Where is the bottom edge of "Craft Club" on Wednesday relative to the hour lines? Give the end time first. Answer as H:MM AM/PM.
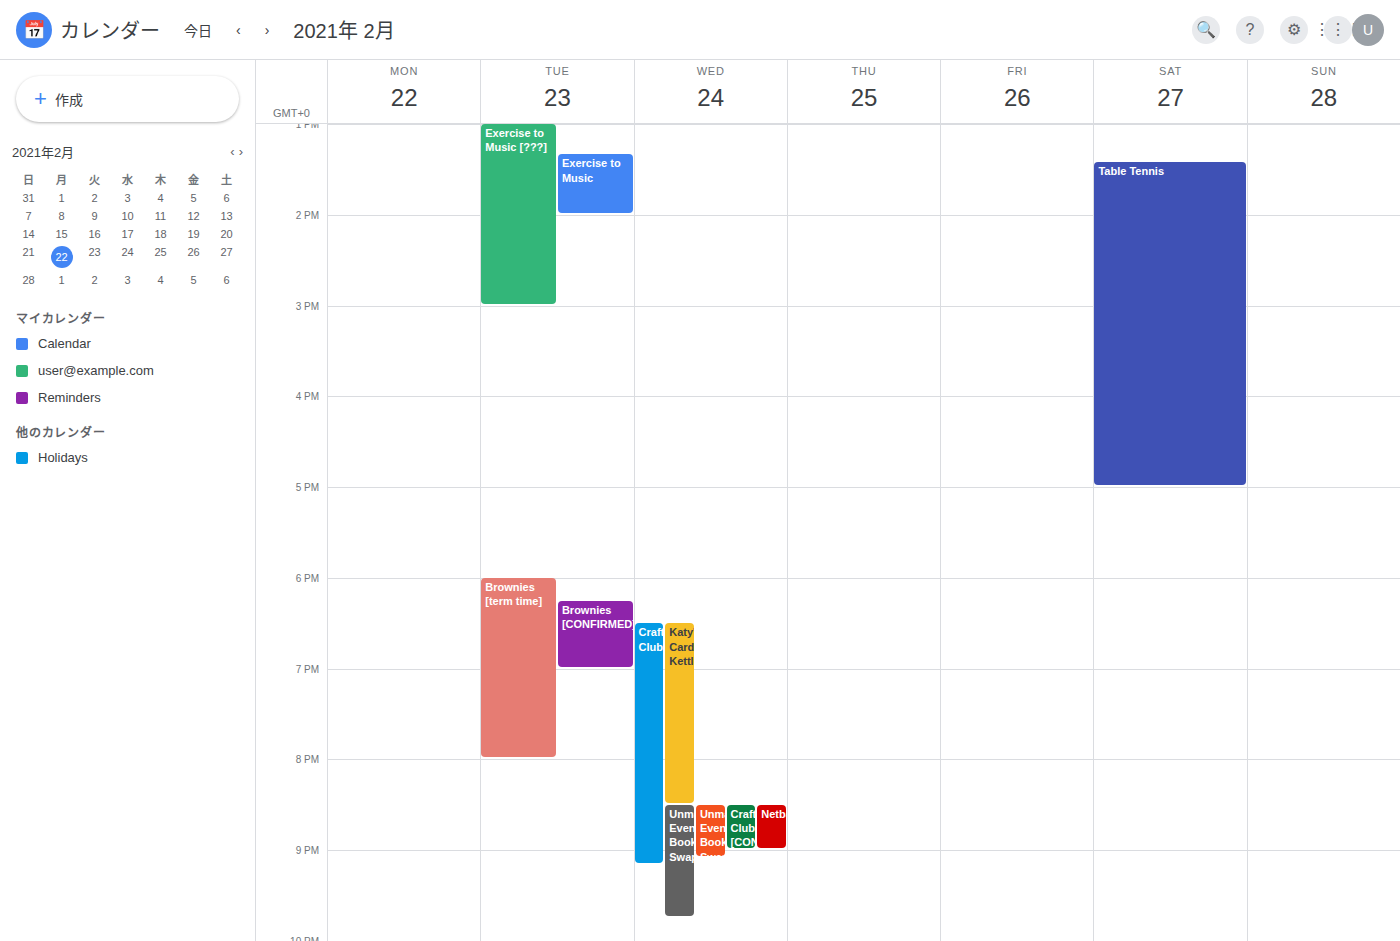
9:10 PM -- neither: 10 minutes below the 9 PM line and 50 minutes above the 10 PM line.